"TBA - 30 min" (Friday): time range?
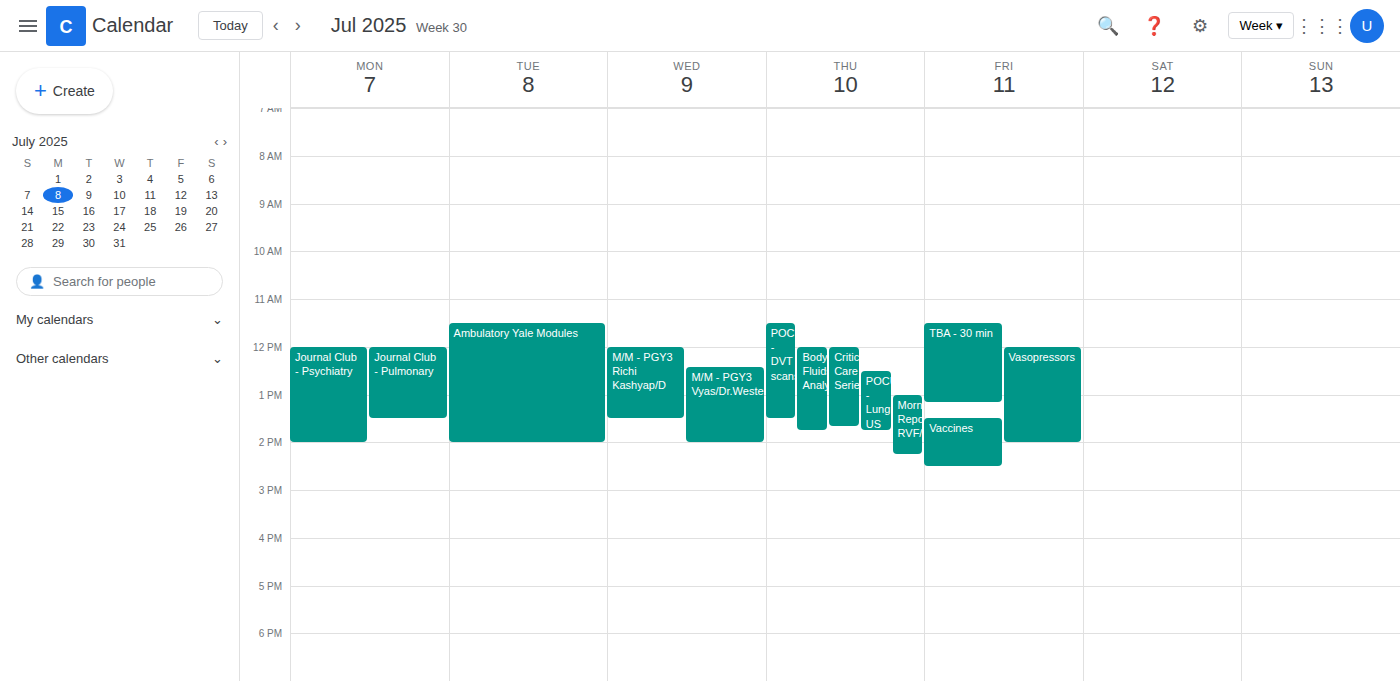
11:30 AM to 1:10 PM